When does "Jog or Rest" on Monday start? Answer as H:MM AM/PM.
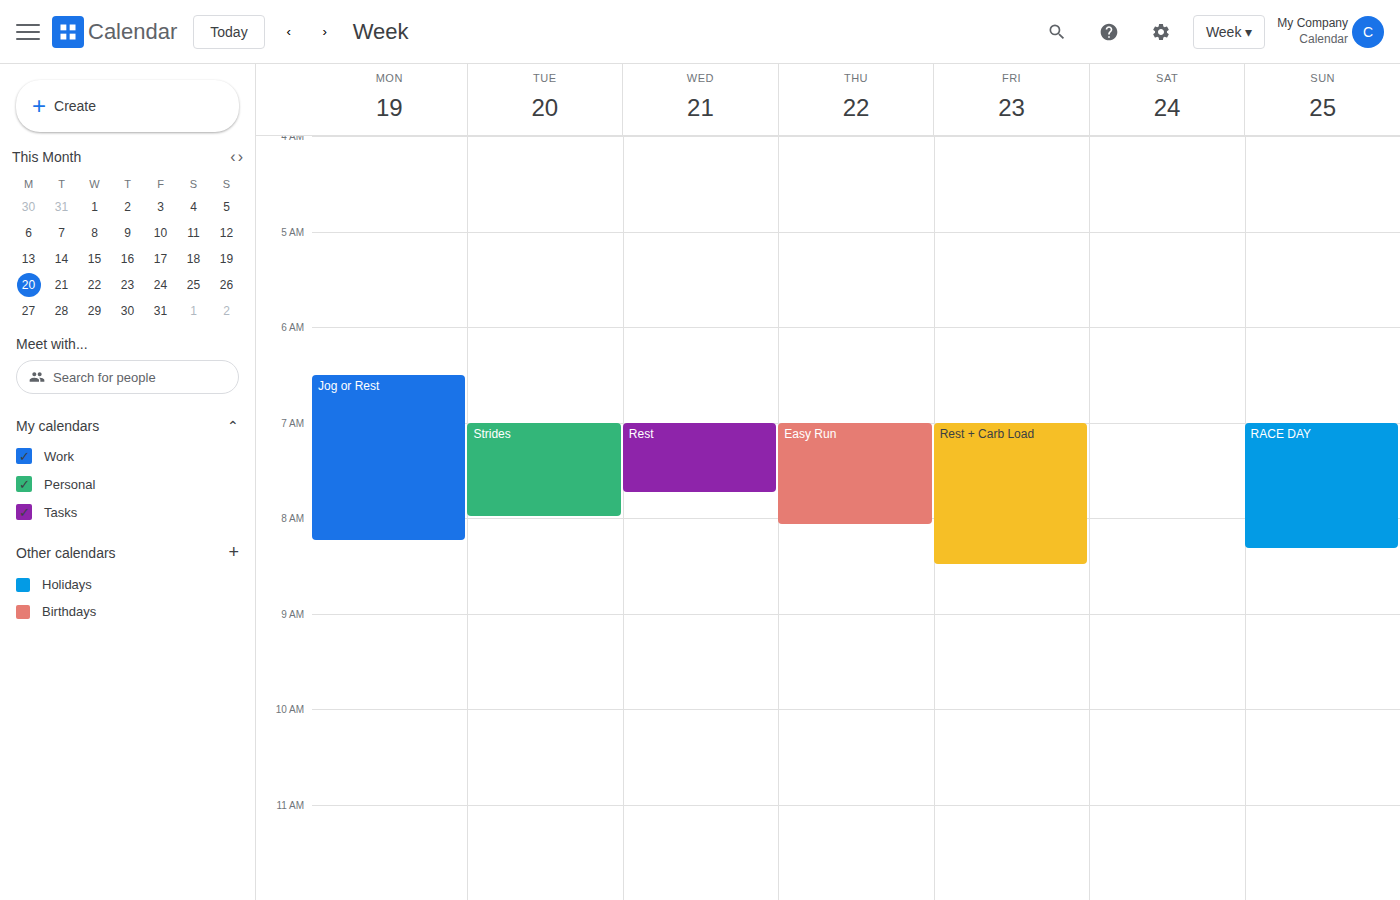
6:30 AM